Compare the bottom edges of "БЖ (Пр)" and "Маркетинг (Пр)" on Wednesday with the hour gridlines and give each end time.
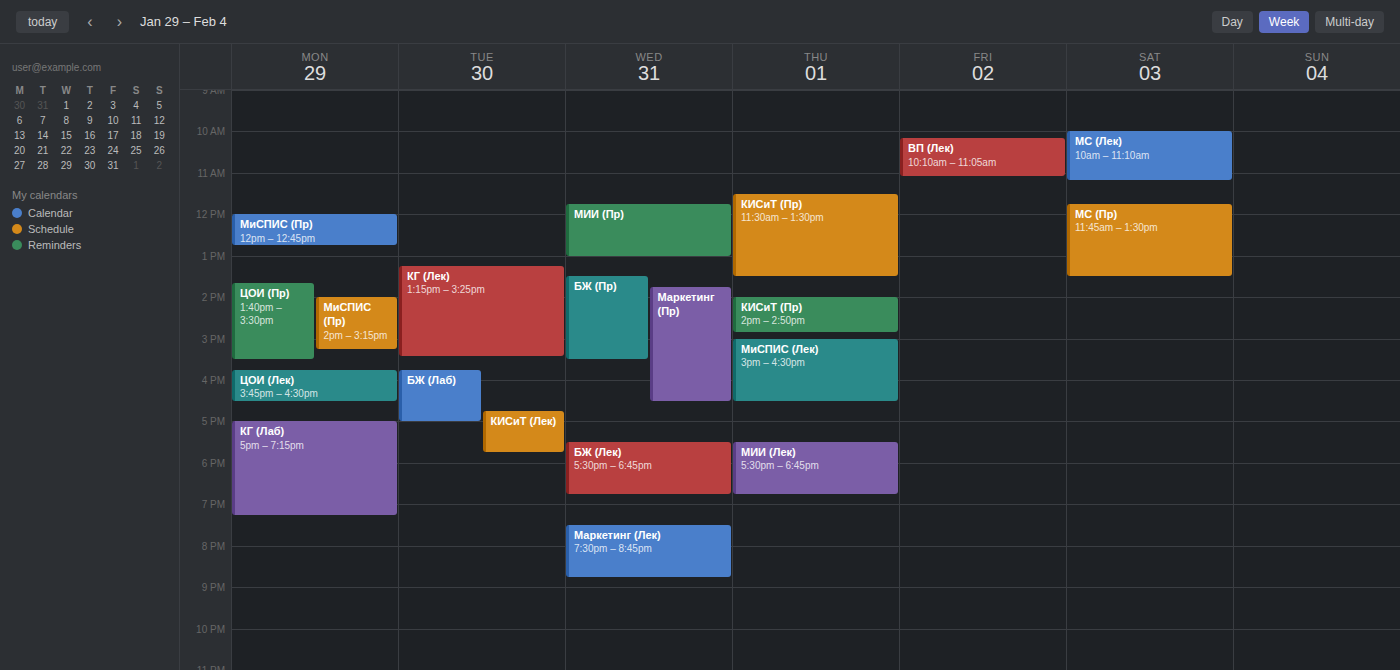
"БЖ (Пр)": 3:30 PM, halfway between the 3 PM and 4 PM lines. "Маркетинг (Пр)": 4:30 PM, halfway between the 4 PM and 5 PM lines.